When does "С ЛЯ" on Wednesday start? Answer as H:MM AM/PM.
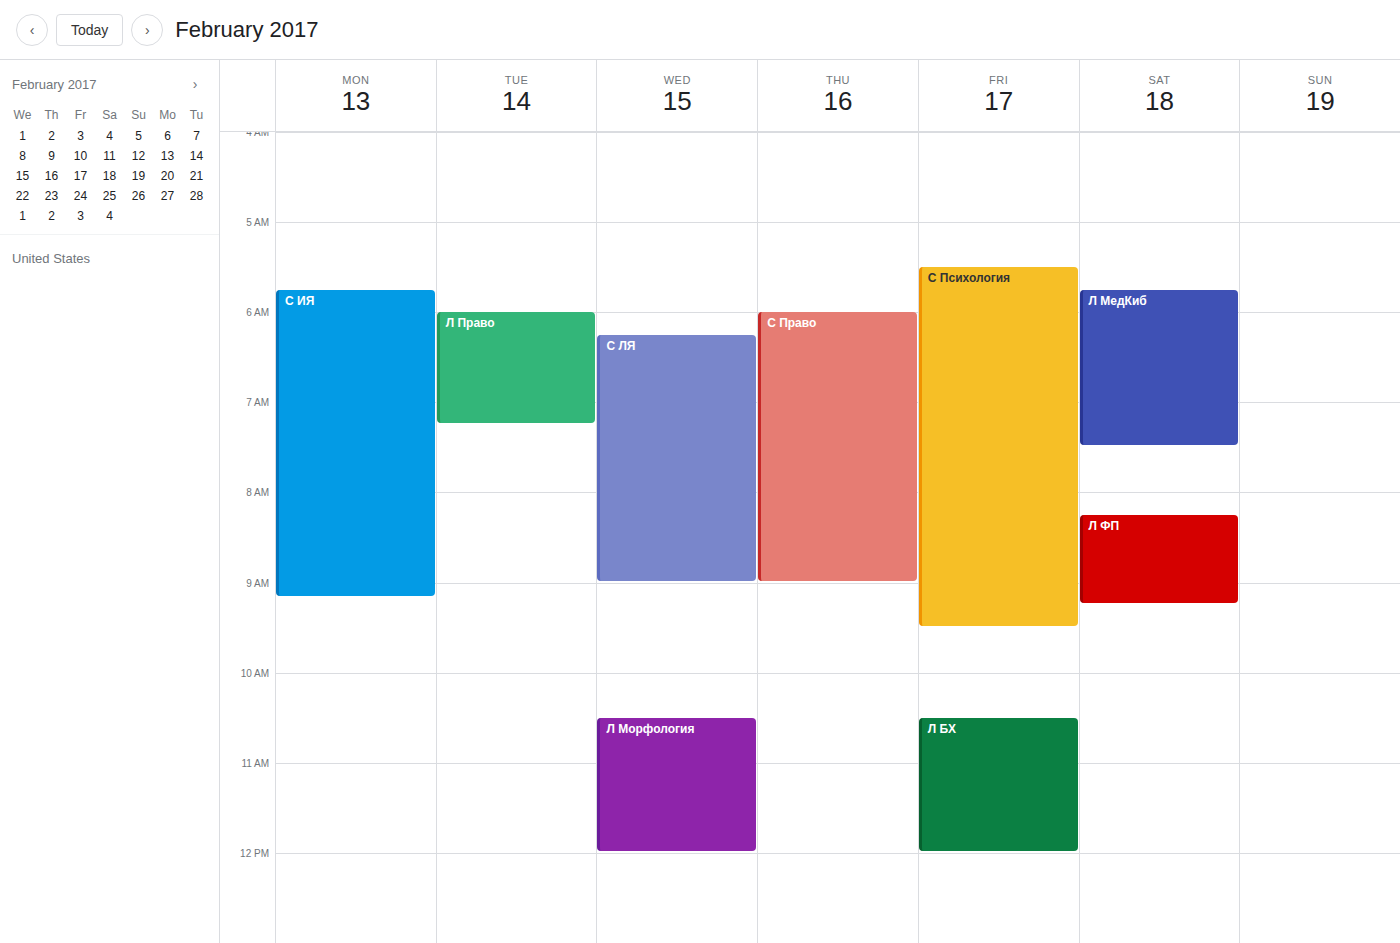
6:15 AM